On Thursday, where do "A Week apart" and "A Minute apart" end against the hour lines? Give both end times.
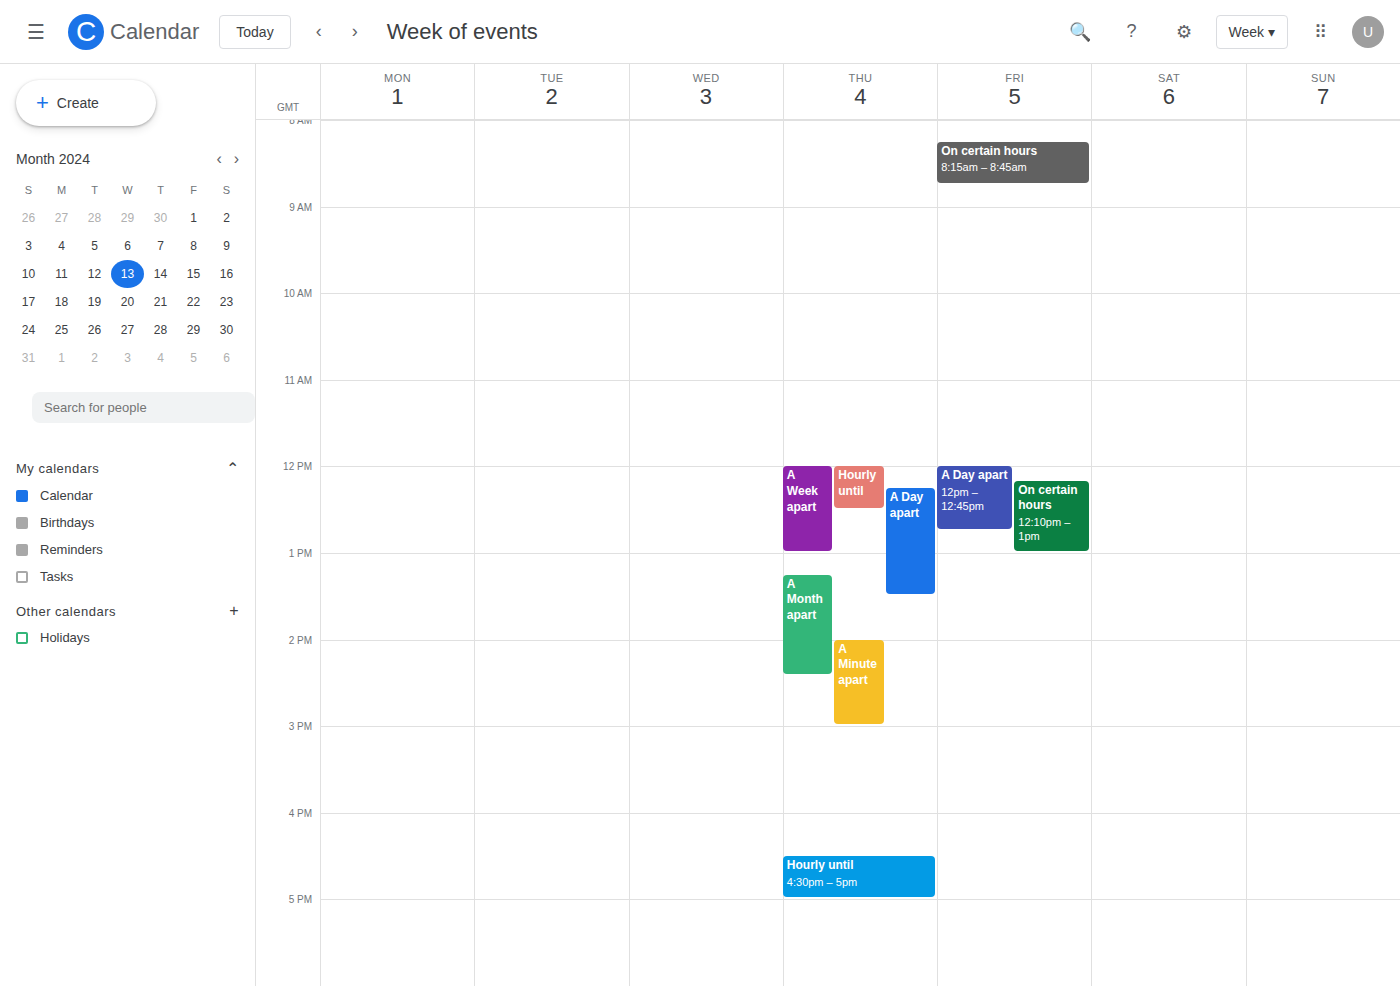
"A Week apart": 1:00 PM, exactly on the 1 PM line. "A Minute apart": 3:00 PM, exactly on the 3 PM line.